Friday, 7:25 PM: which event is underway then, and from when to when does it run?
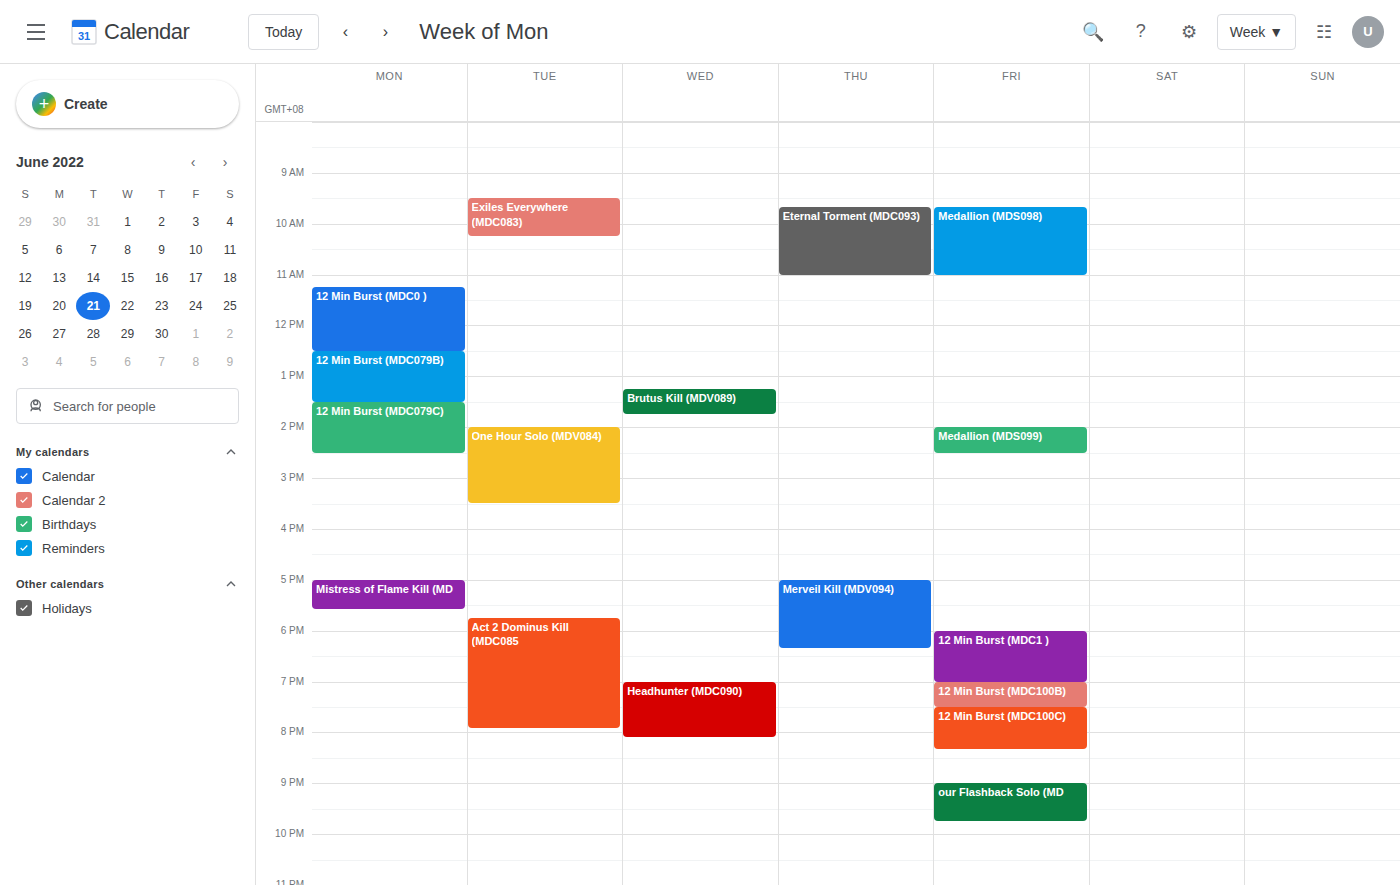
"12 Min Burst (MDC100B)", 7:00 PM to 7:30 PM